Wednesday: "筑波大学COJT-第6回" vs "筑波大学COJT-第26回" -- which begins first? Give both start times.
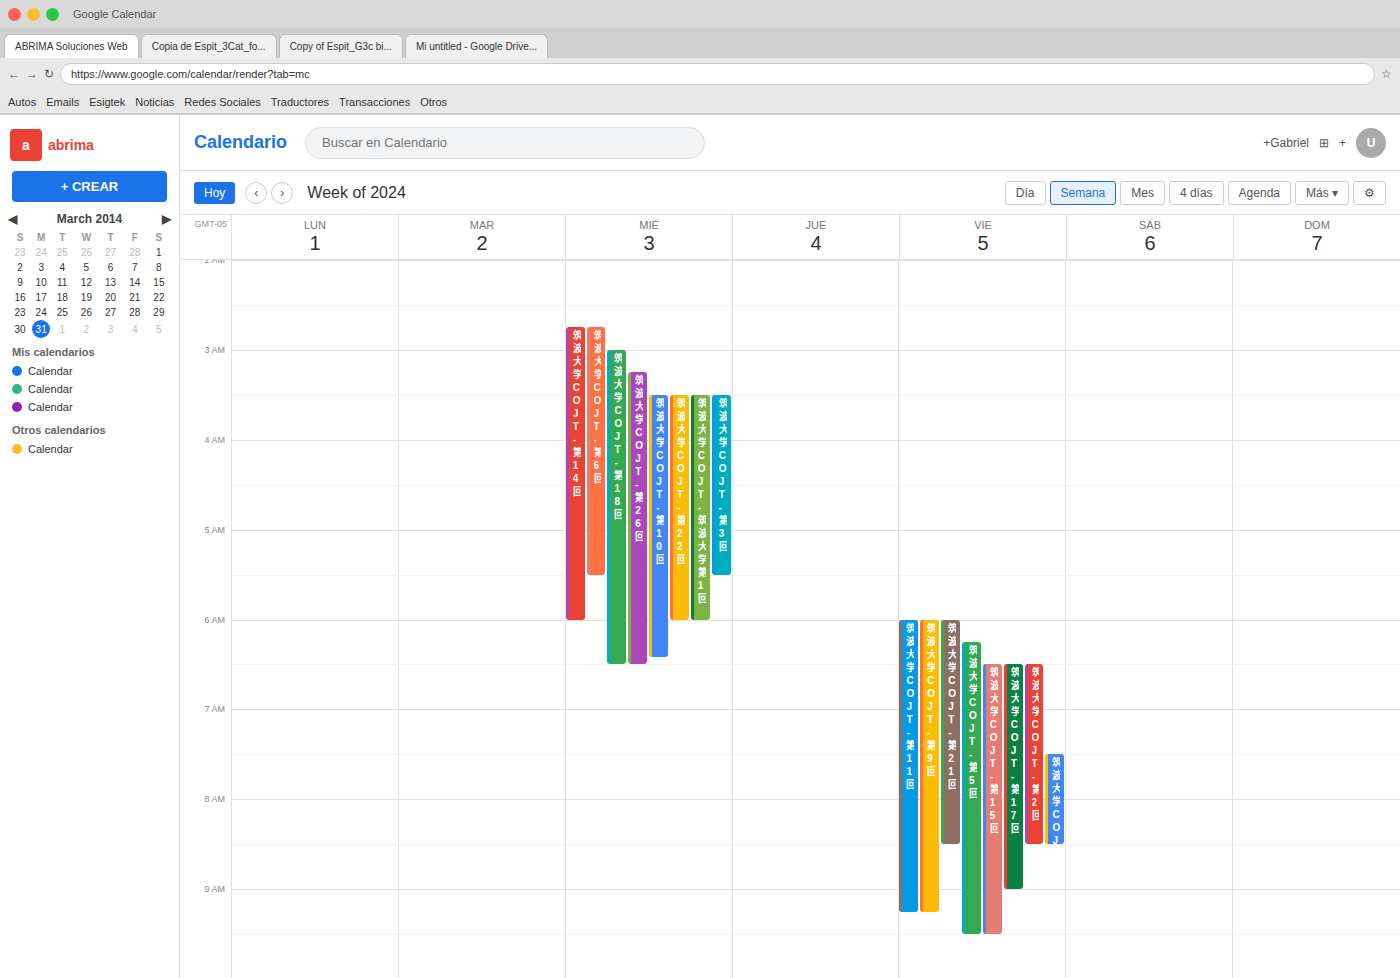
"筑波大学COJT-第6回" 2:45 AM; "筑波大学COJT-第26回" 3:15 AM.